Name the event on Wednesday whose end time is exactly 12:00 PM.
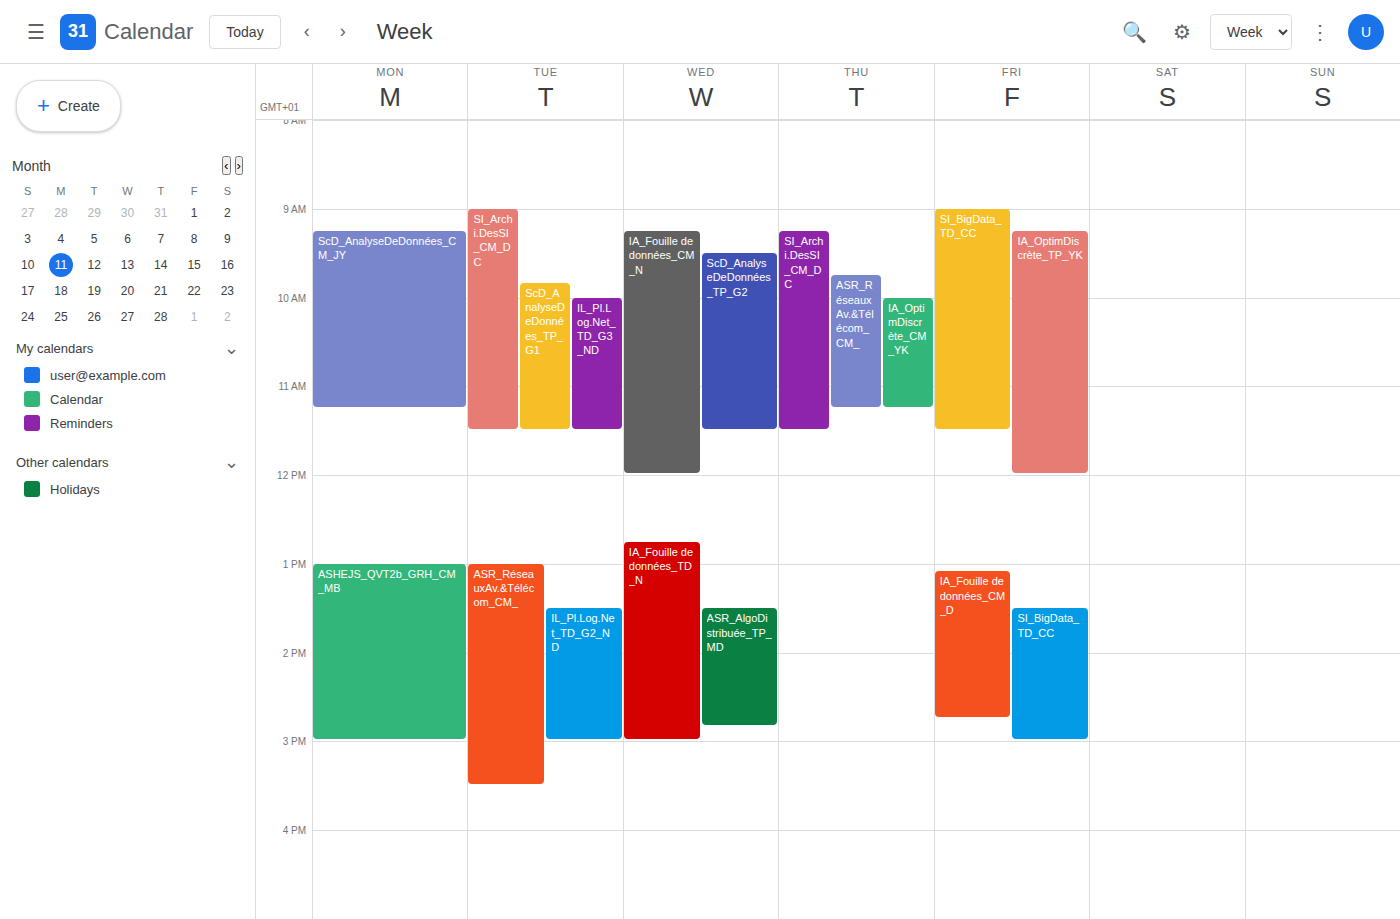
"IA_Fouille de données_CM_N"